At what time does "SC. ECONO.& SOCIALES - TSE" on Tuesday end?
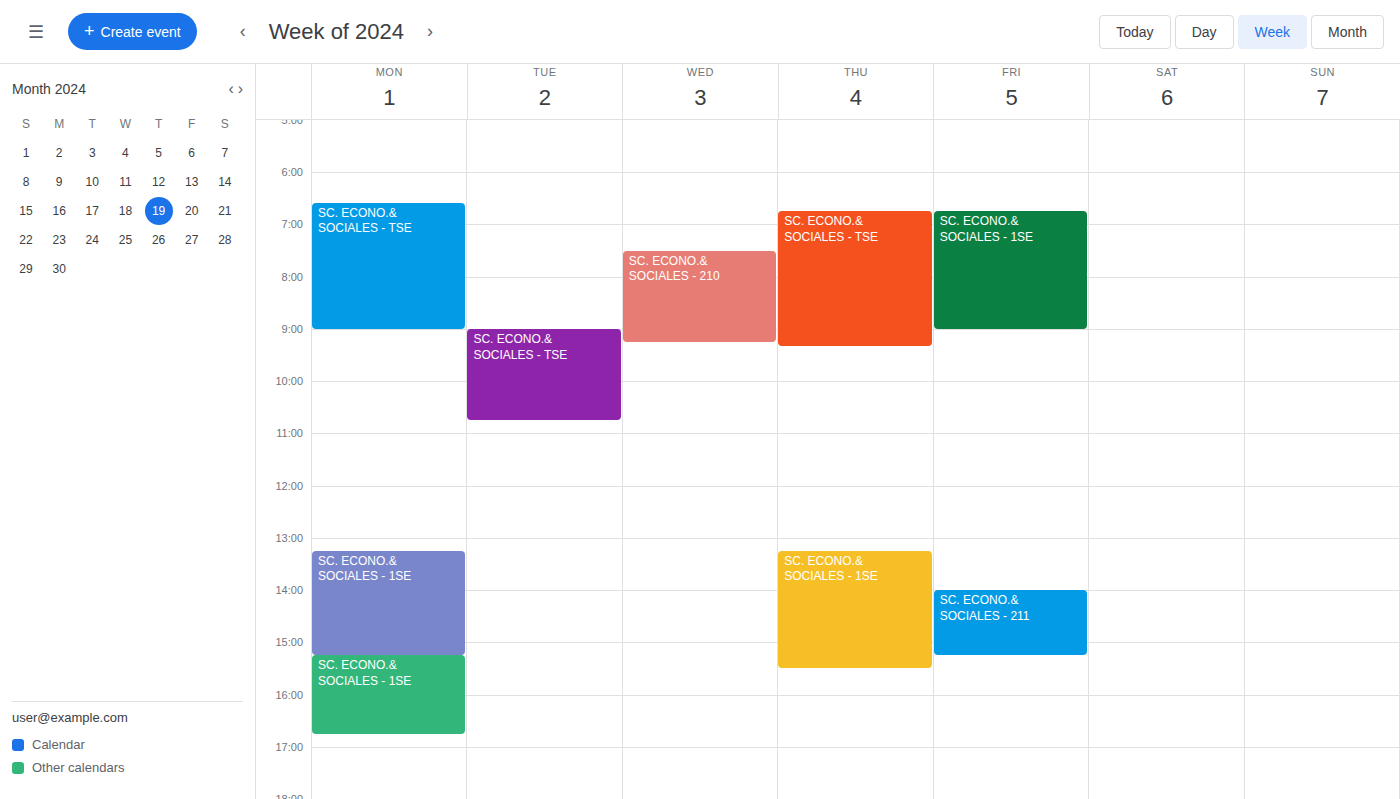
10:45 AM